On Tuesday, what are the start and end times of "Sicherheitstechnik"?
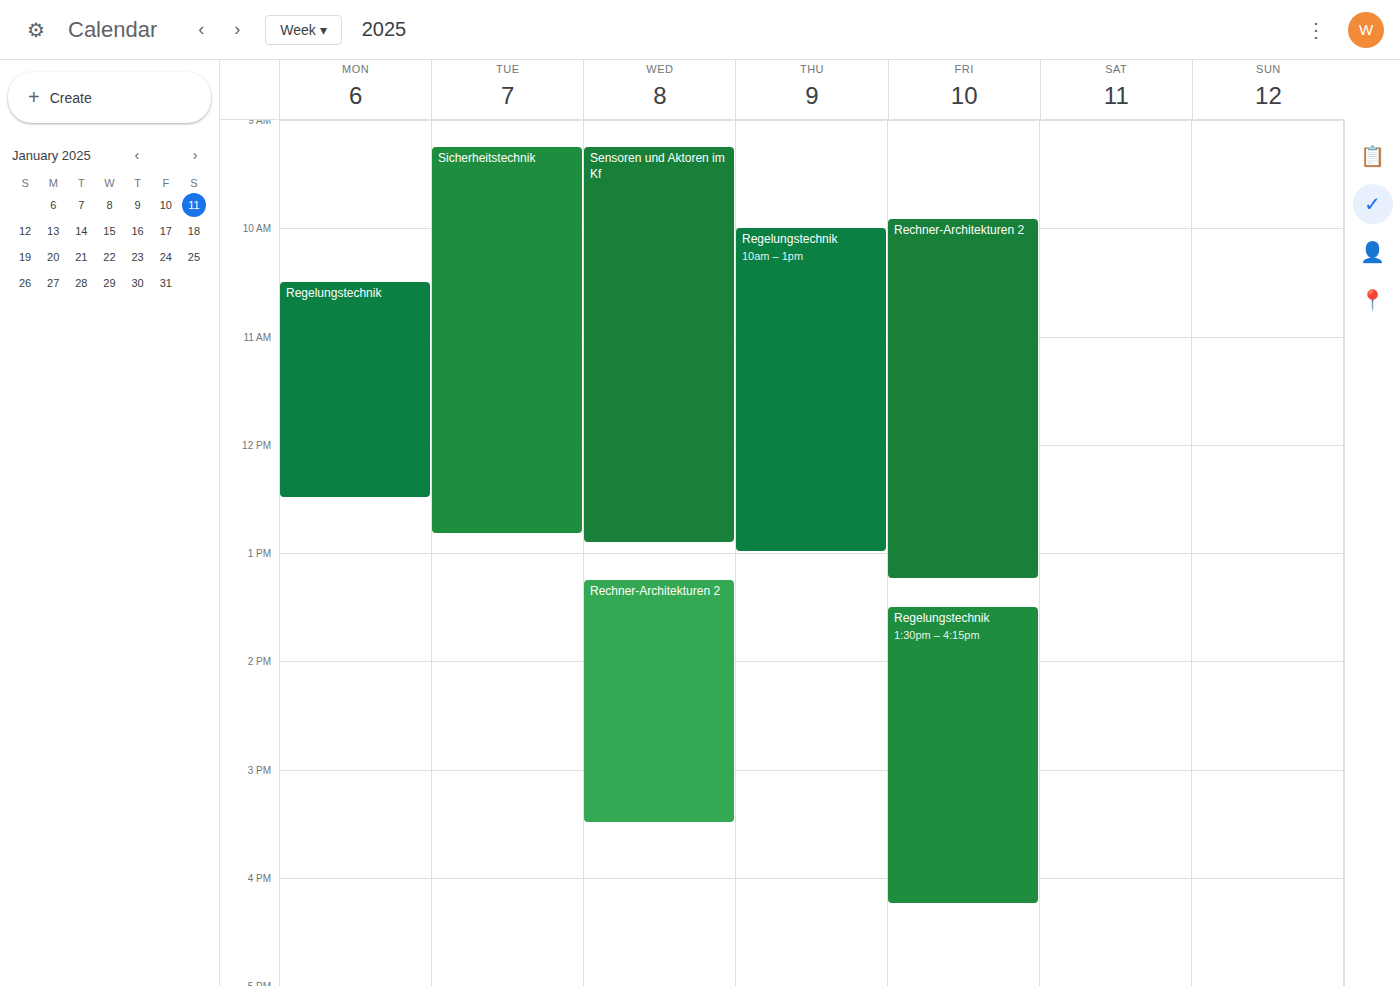
9:15 AM to 12:50 PM